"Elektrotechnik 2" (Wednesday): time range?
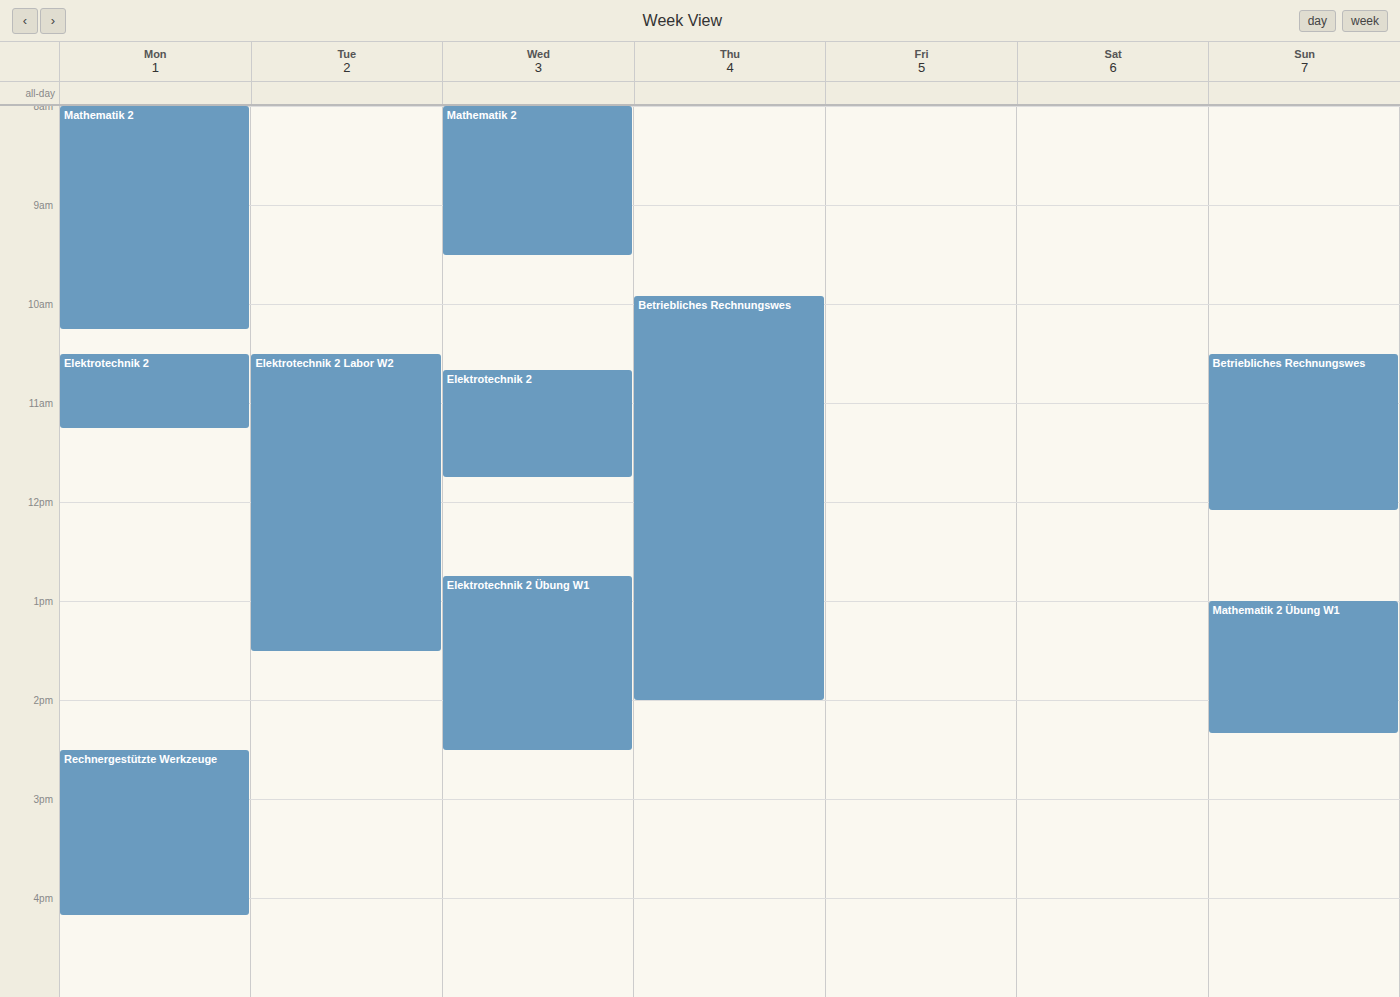
10:40 AM to 11:45 AM